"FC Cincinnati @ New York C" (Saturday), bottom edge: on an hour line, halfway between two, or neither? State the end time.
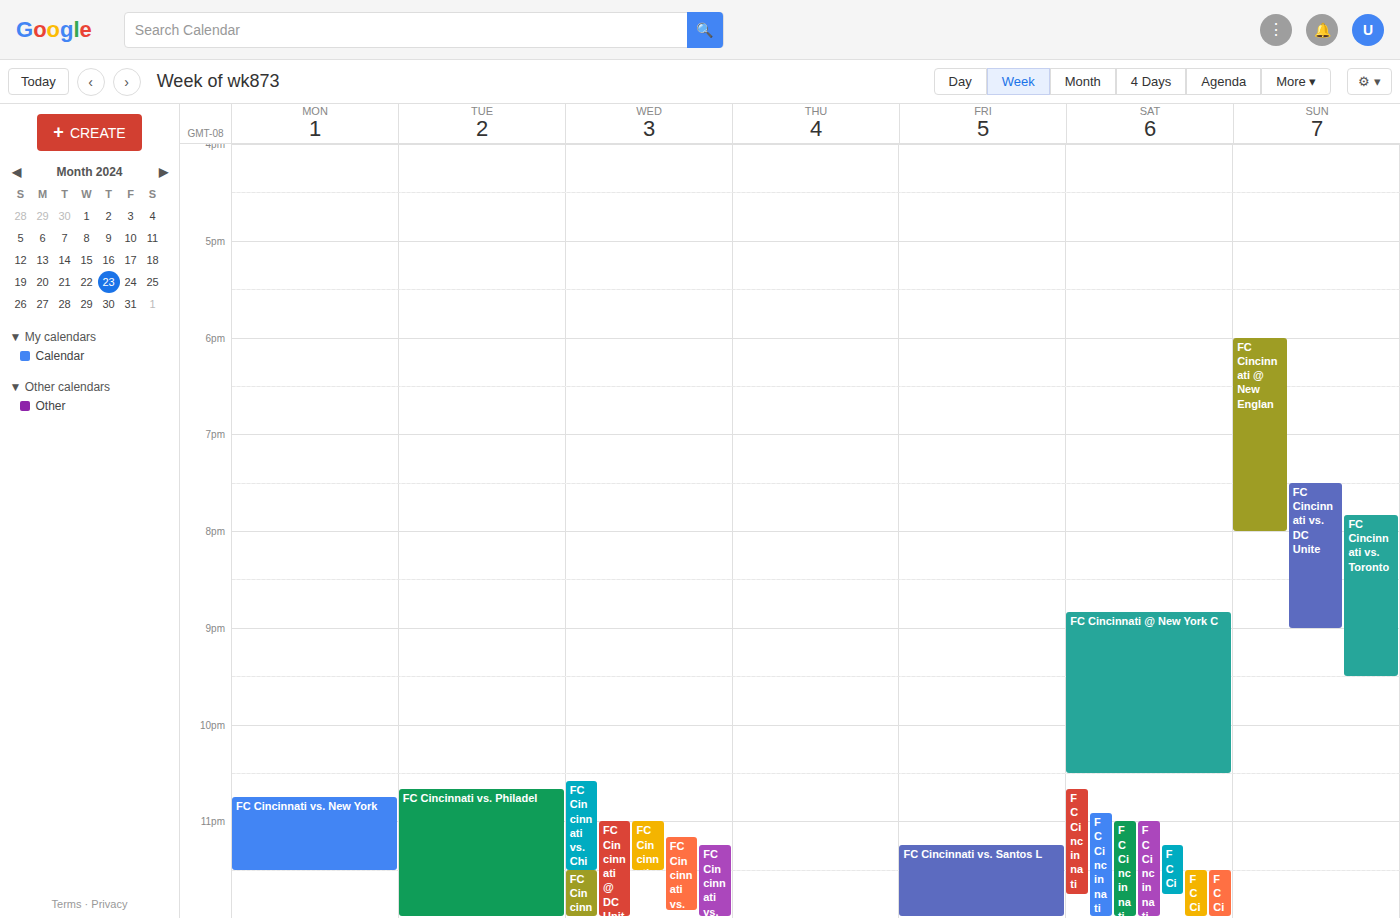
10:30 PM -- halfway between the 10 PM and 11 PM lines.